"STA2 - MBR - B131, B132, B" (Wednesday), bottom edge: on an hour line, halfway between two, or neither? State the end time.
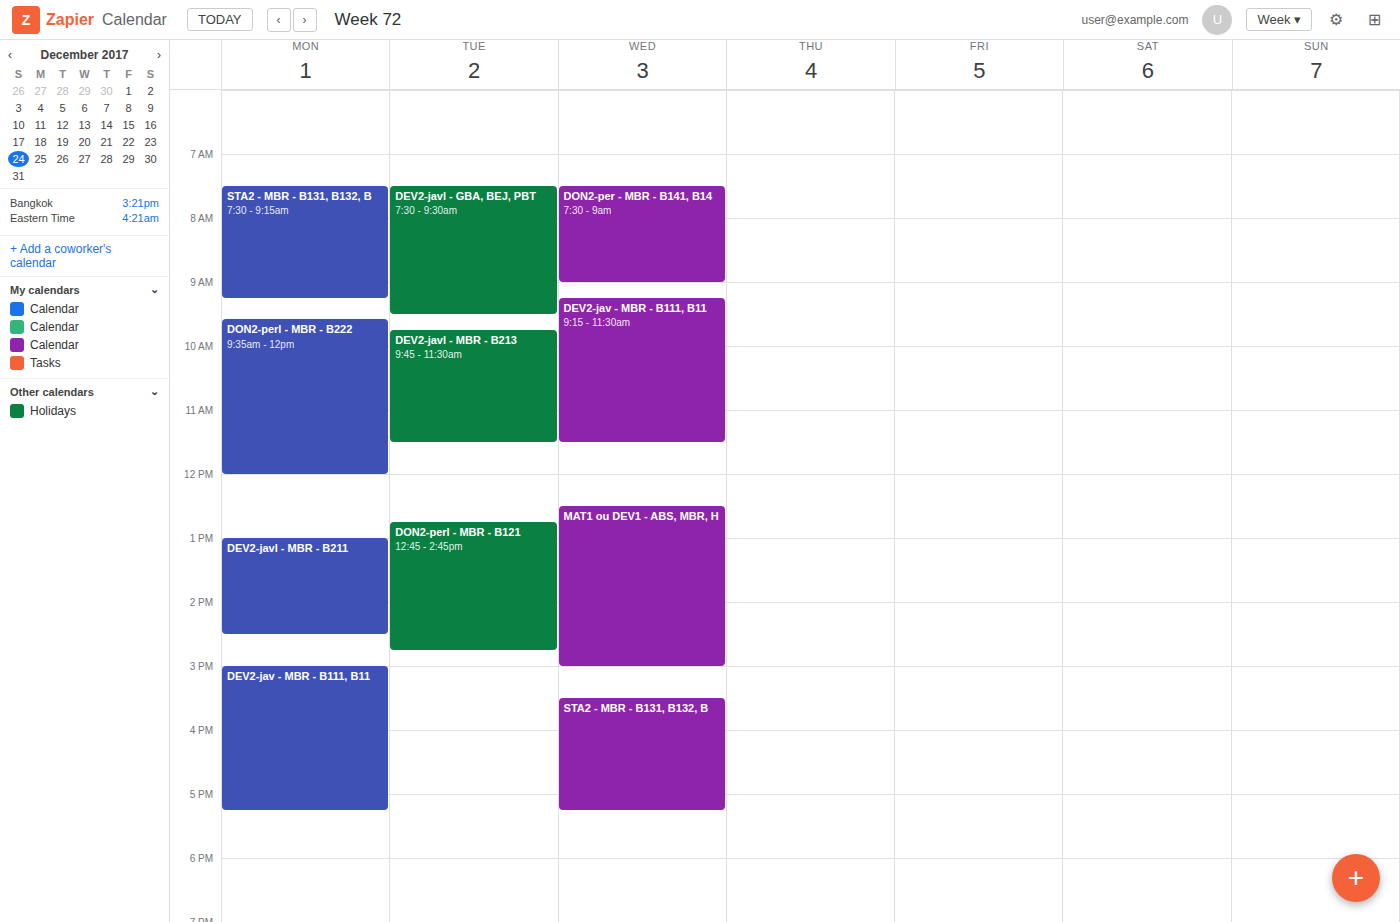
17:15 -- neither: a quarter of the way from the 17:00 line to the 18:00 line.